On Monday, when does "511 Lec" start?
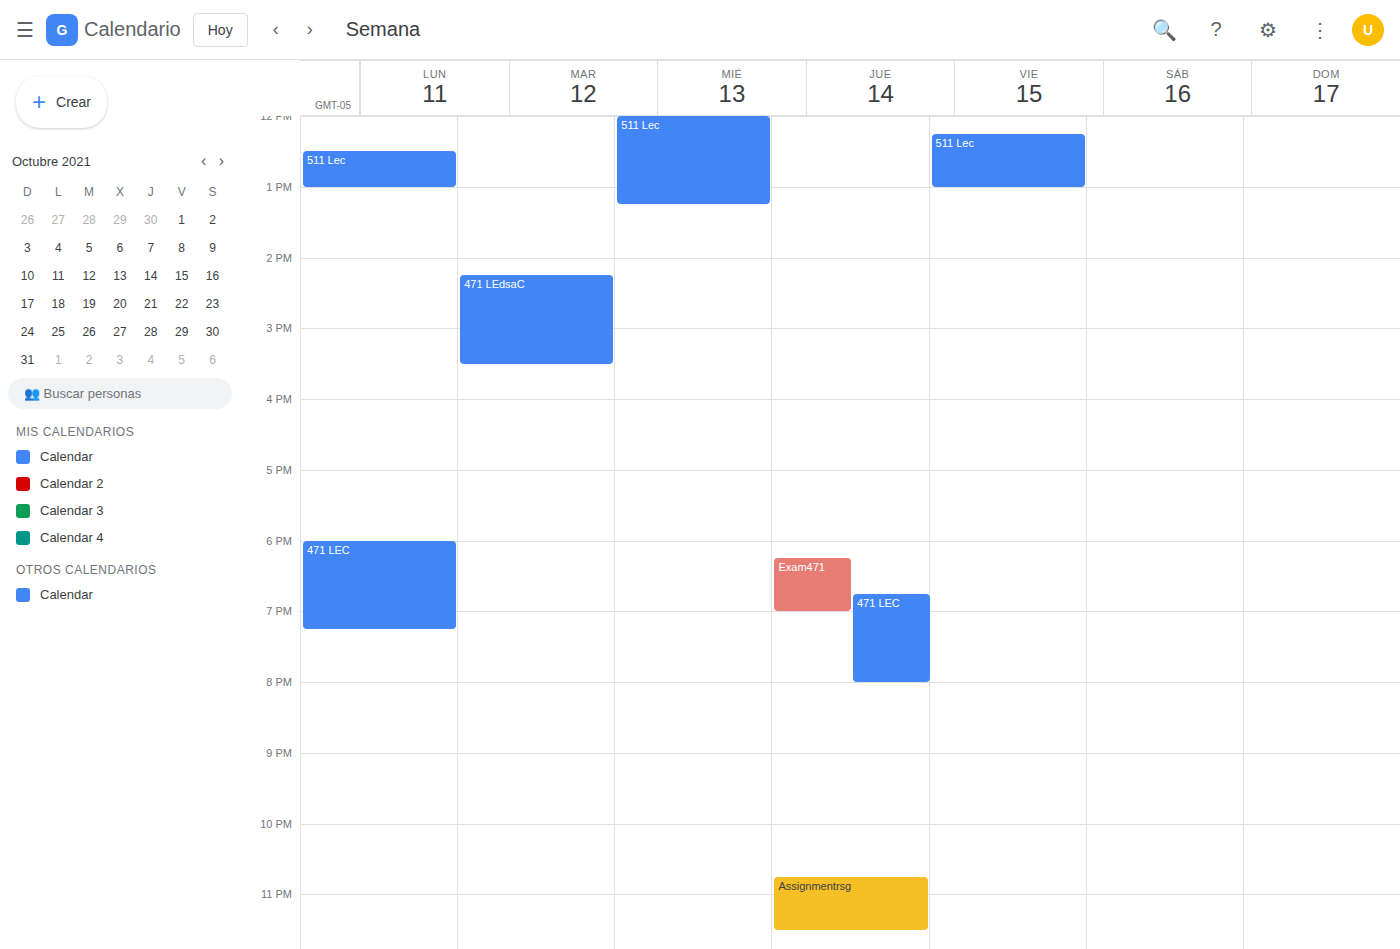
12:30 PM